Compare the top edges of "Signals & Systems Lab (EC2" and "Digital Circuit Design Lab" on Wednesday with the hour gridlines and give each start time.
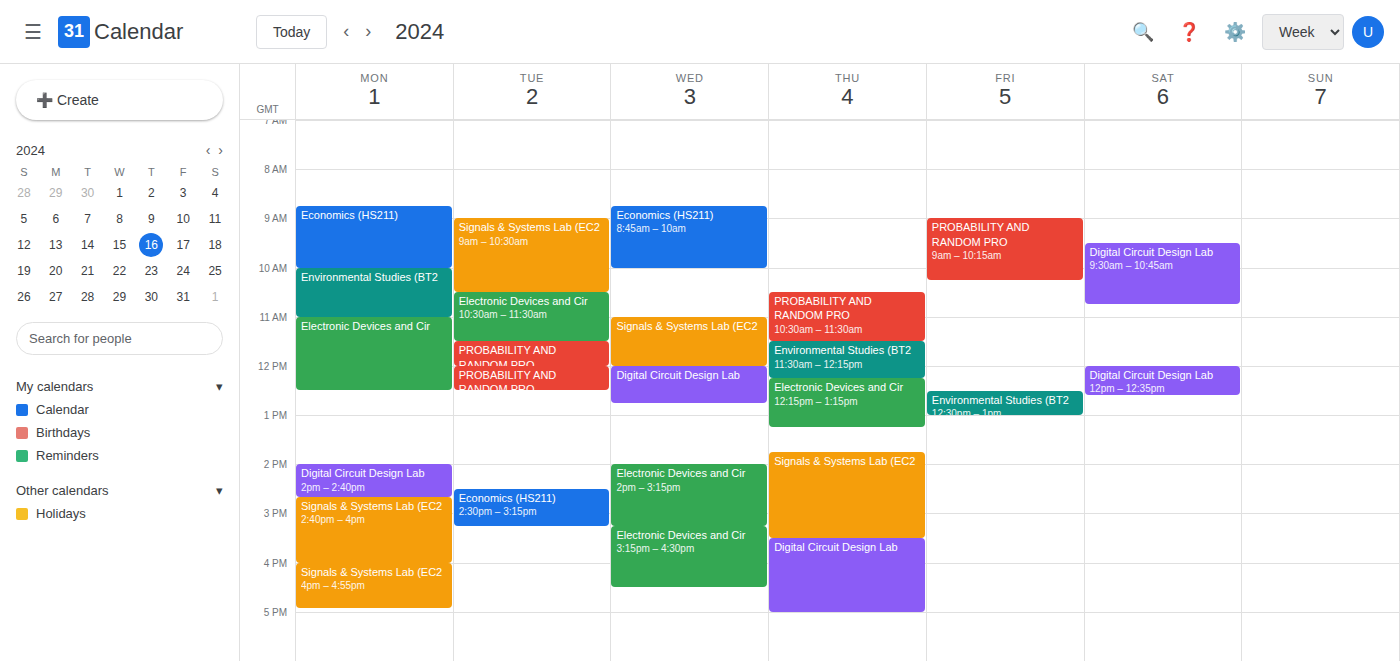
"Signals & Systems Lab (EC2": 11:00 AM, exactly on the 11 AM line. "Digital Circuit Design Lab": 12:00 PM, exactly on the 12 PM line.